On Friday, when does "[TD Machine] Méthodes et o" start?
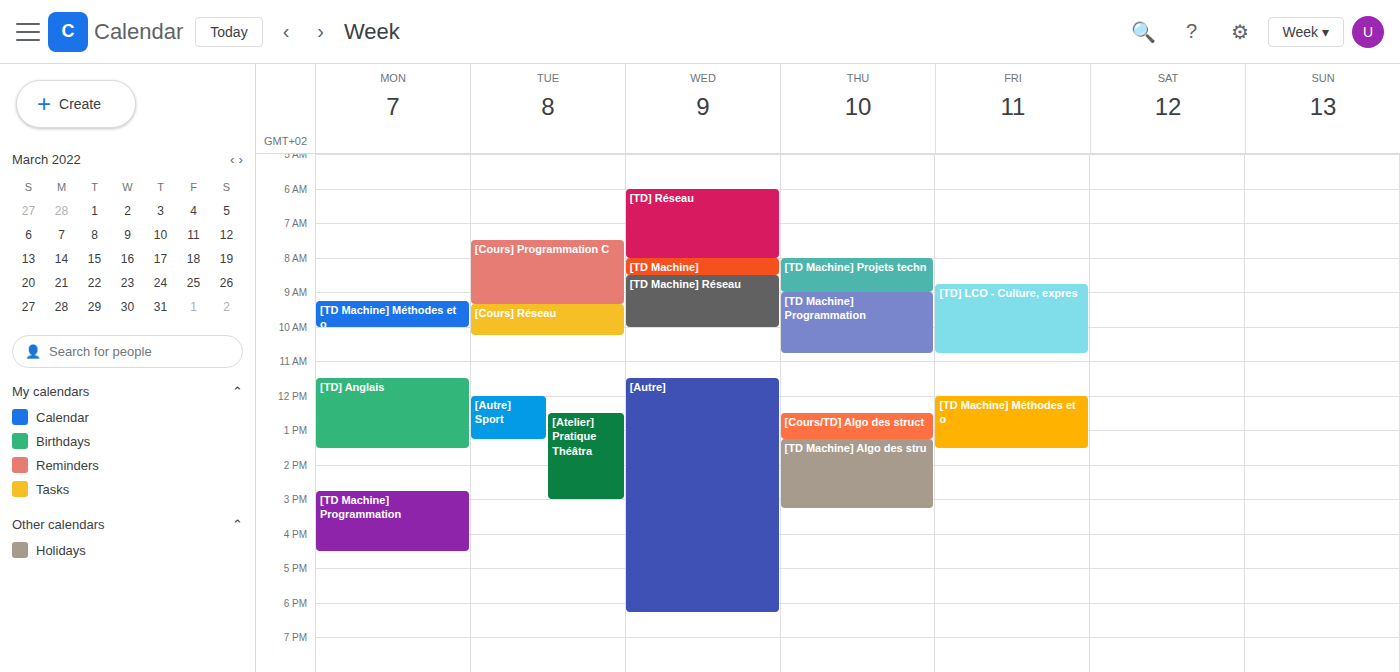
12:00